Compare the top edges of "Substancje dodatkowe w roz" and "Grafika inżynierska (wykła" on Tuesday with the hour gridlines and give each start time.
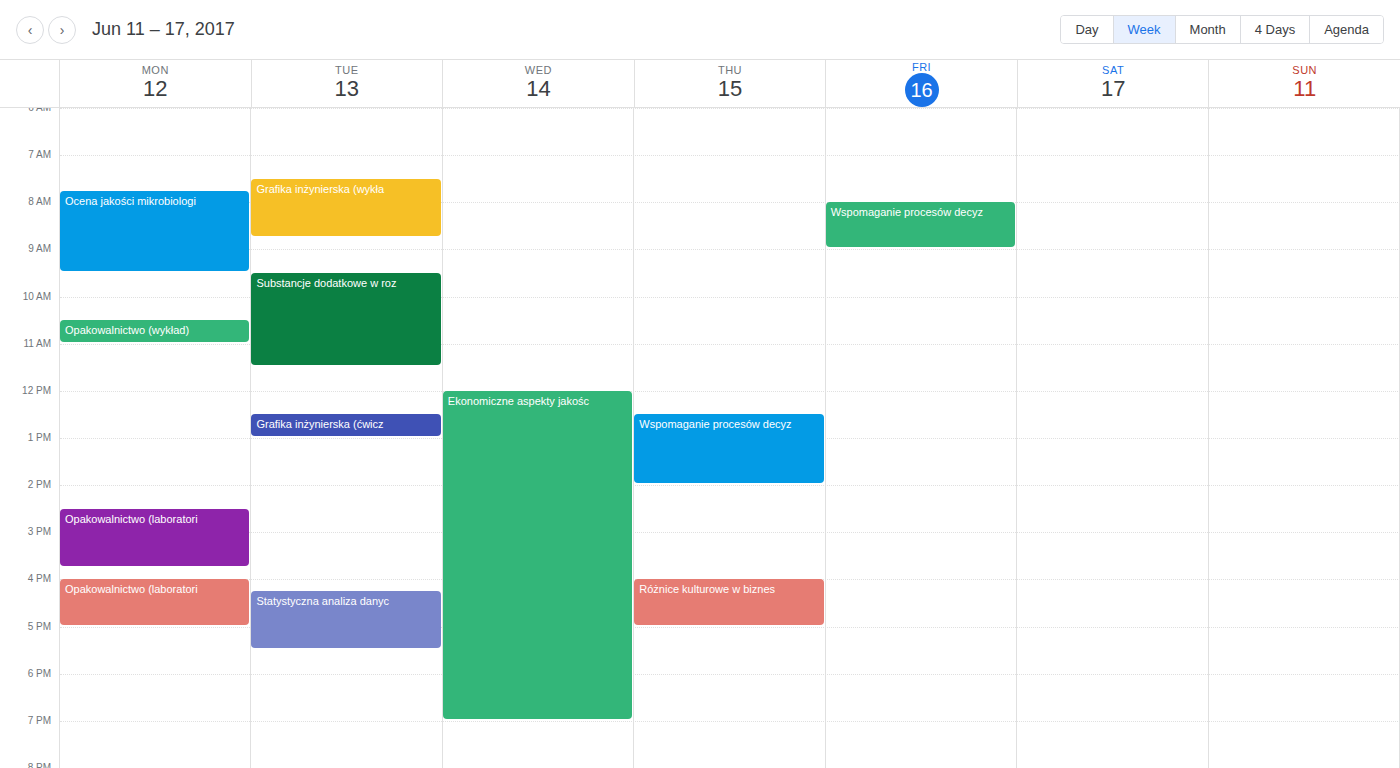
"Substancje dodatkowe w roz": 9:30 AM, halfway between the 9 AM and 10 AM lines. "Grafika inżynierska (wykła": 7:30 AM, halfway between the 7 AM and 8 AM lines.